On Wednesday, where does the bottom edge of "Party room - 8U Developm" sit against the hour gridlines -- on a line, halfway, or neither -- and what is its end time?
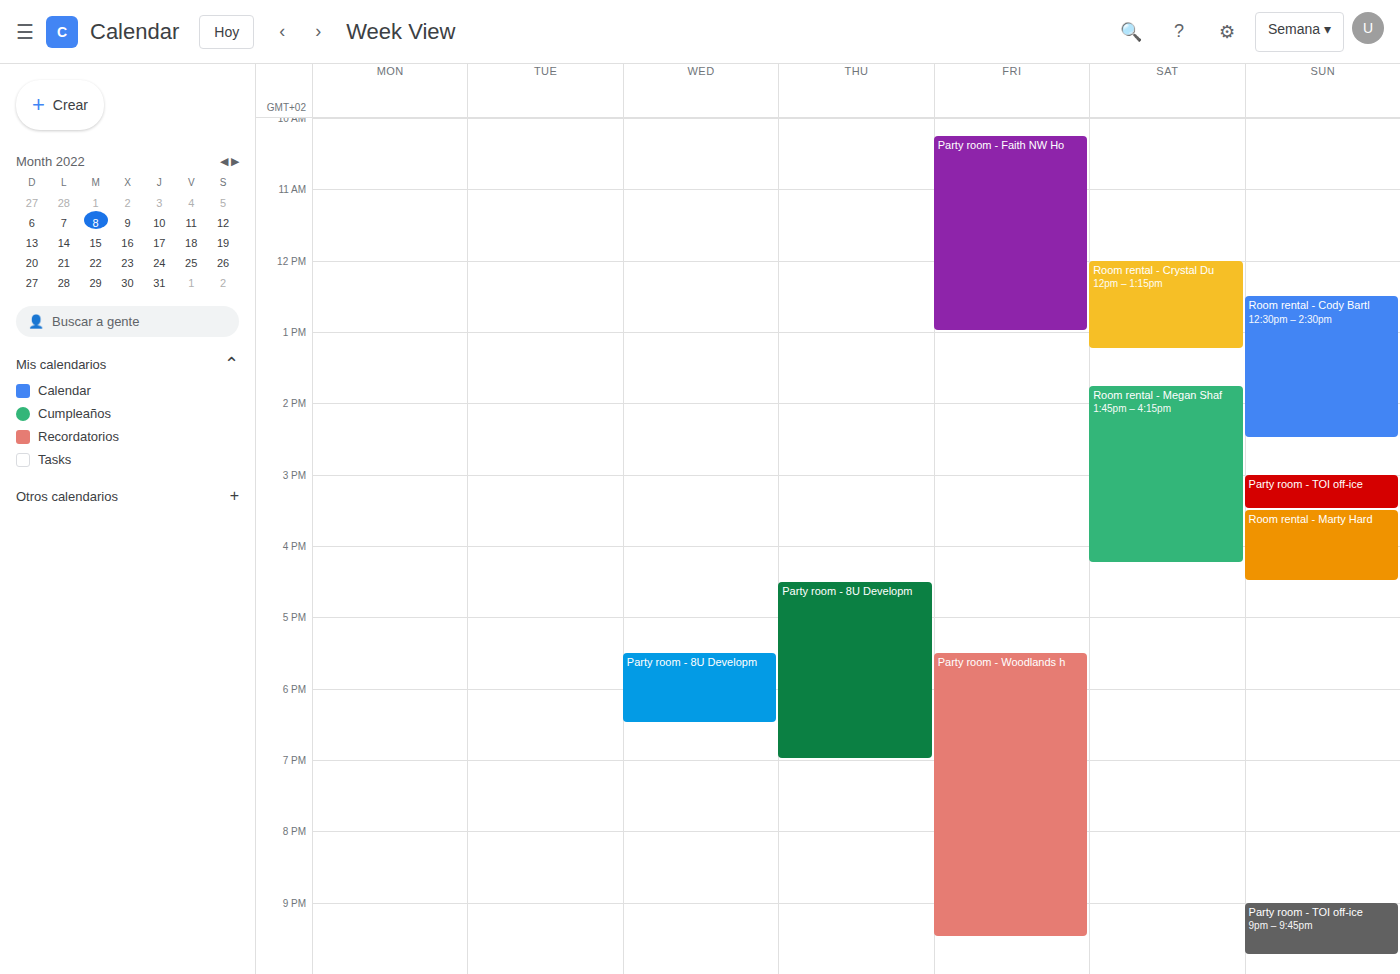
6:30 PM -- halfway between the 6 PM and 7 PM lines.